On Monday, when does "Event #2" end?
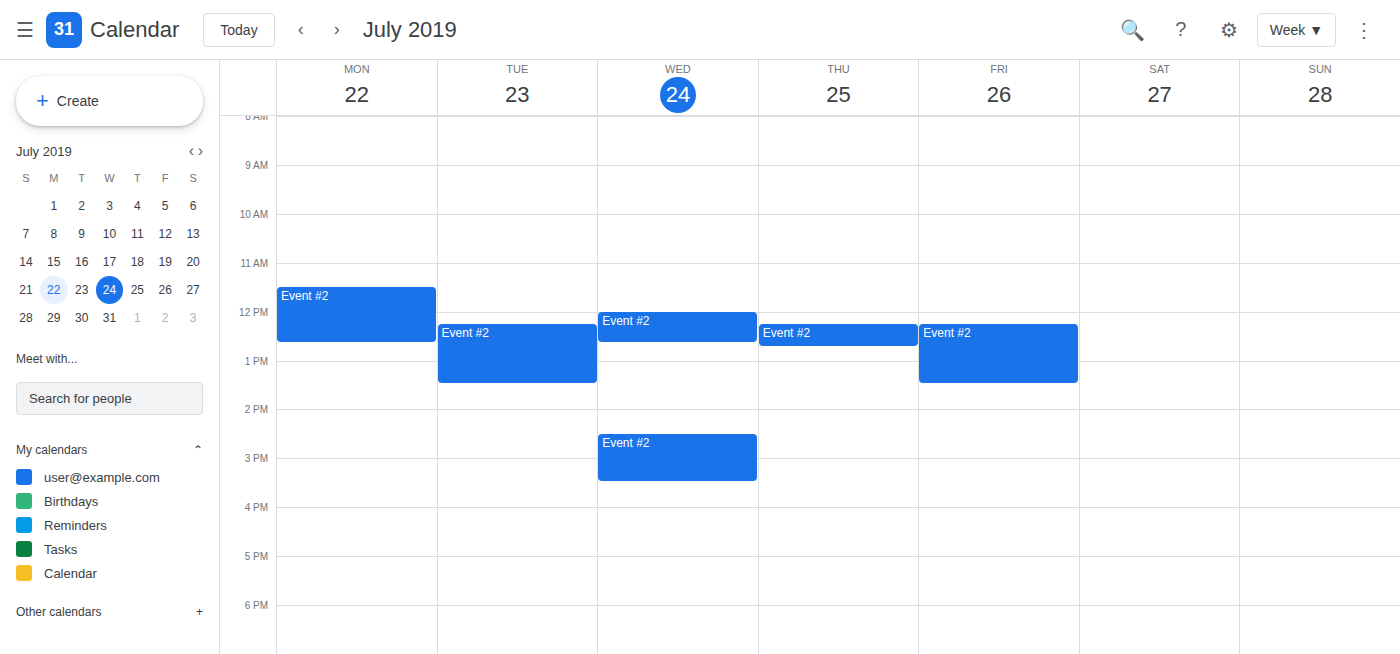
12:40 PM